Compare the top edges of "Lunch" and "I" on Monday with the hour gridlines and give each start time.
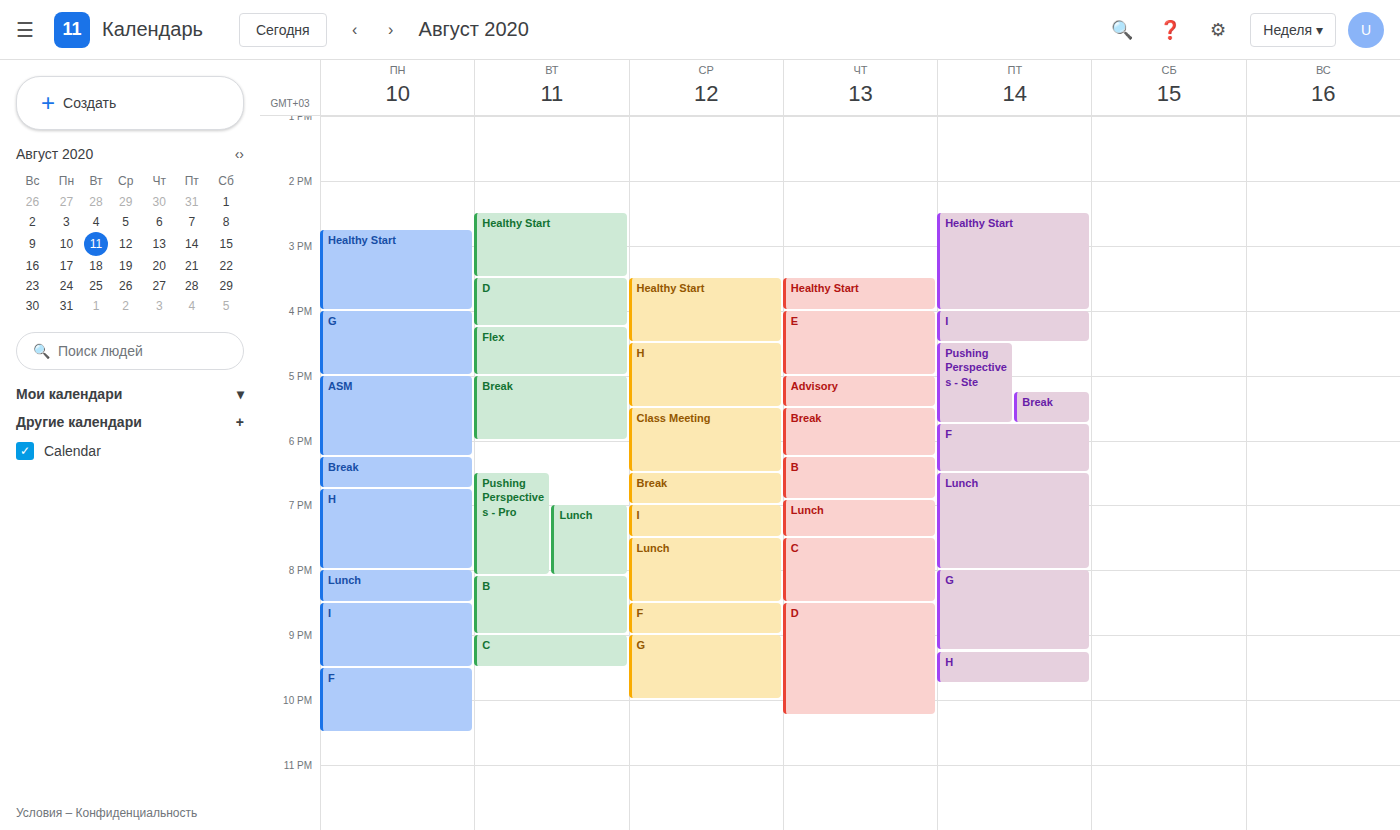
"Lunch": 20:00, exactly on the 20:00 line. "I": 20:30, halfway between the 20:00 and 21:00 lines.